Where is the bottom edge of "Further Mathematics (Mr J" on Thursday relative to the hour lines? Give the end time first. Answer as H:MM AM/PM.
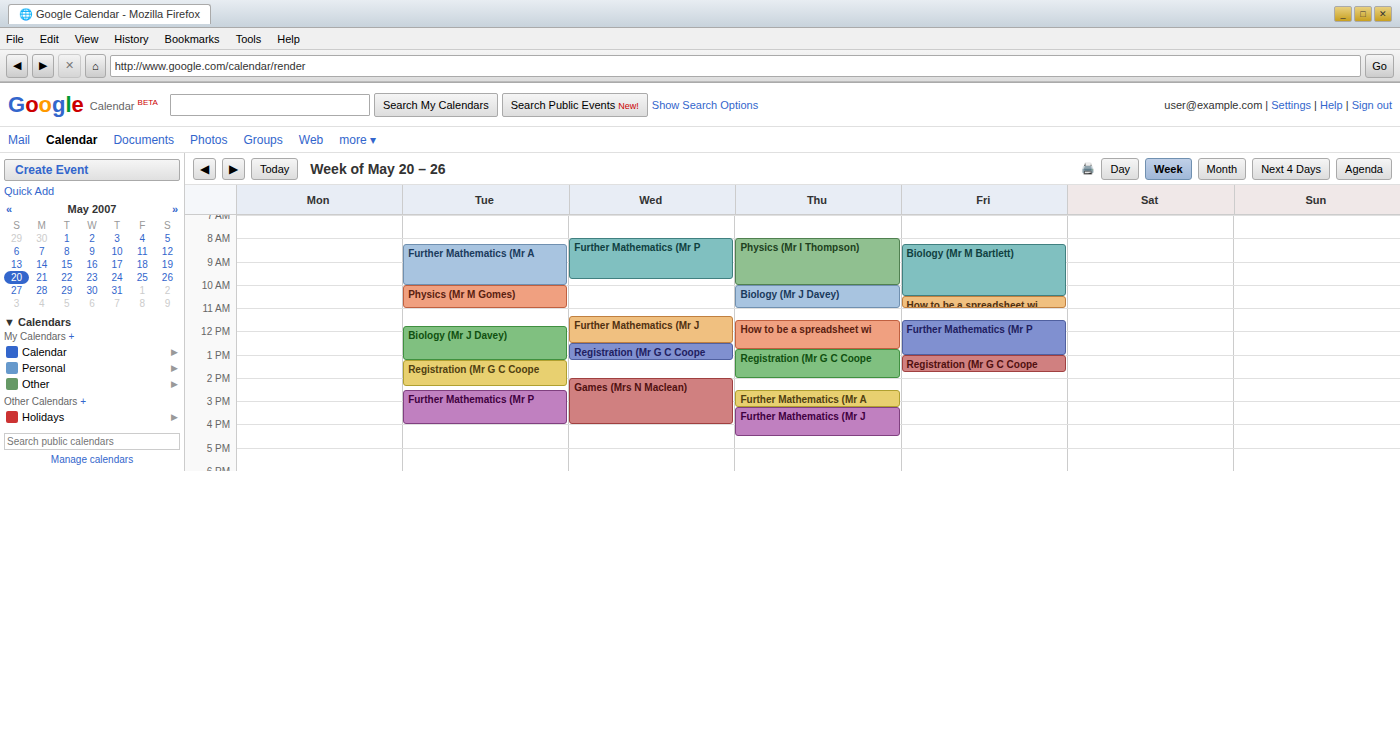
4:30 PM -- halfway between the 4 PM and 5 PM lines.